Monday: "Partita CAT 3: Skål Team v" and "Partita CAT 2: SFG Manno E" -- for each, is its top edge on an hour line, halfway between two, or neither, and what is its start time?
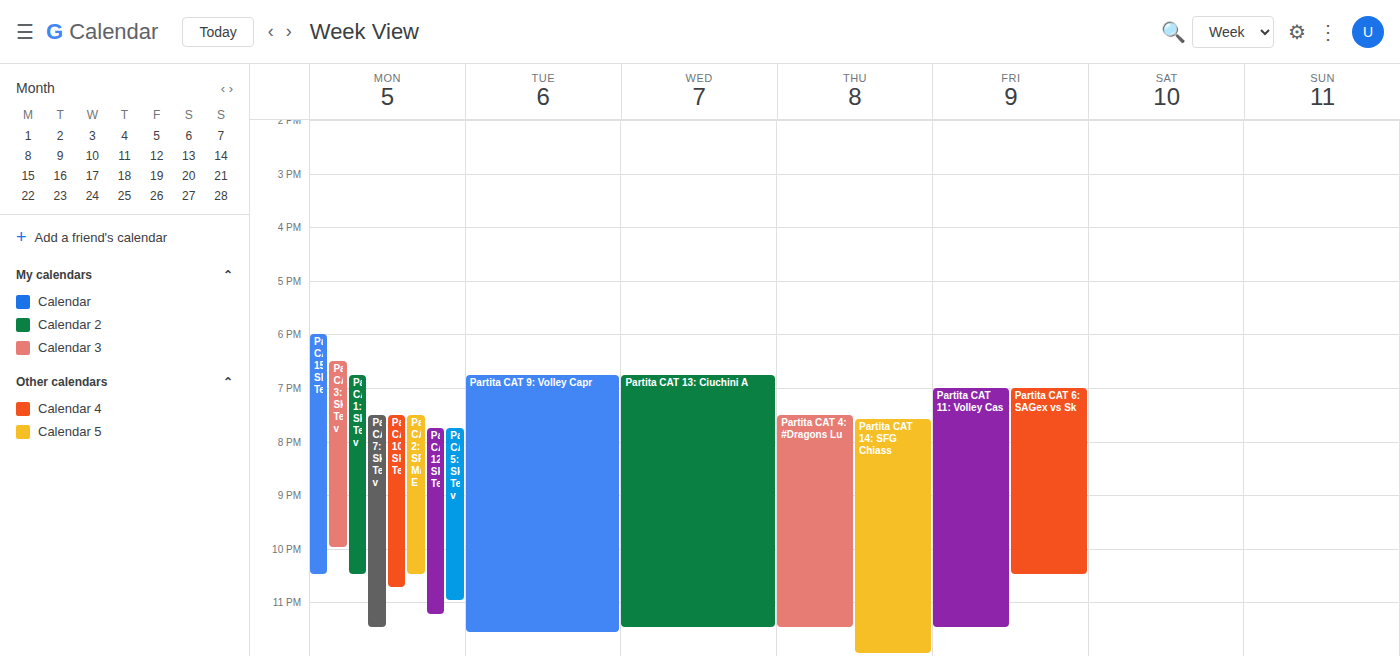
"Partita CAT 3: Skål Team v": 6:30 PM, halfway between the 6 PM and 7 PM lines. "Partita CAT 2: SFG Manno E": 7:30 PM, halfway between the 7 PM and 8 PM lines.